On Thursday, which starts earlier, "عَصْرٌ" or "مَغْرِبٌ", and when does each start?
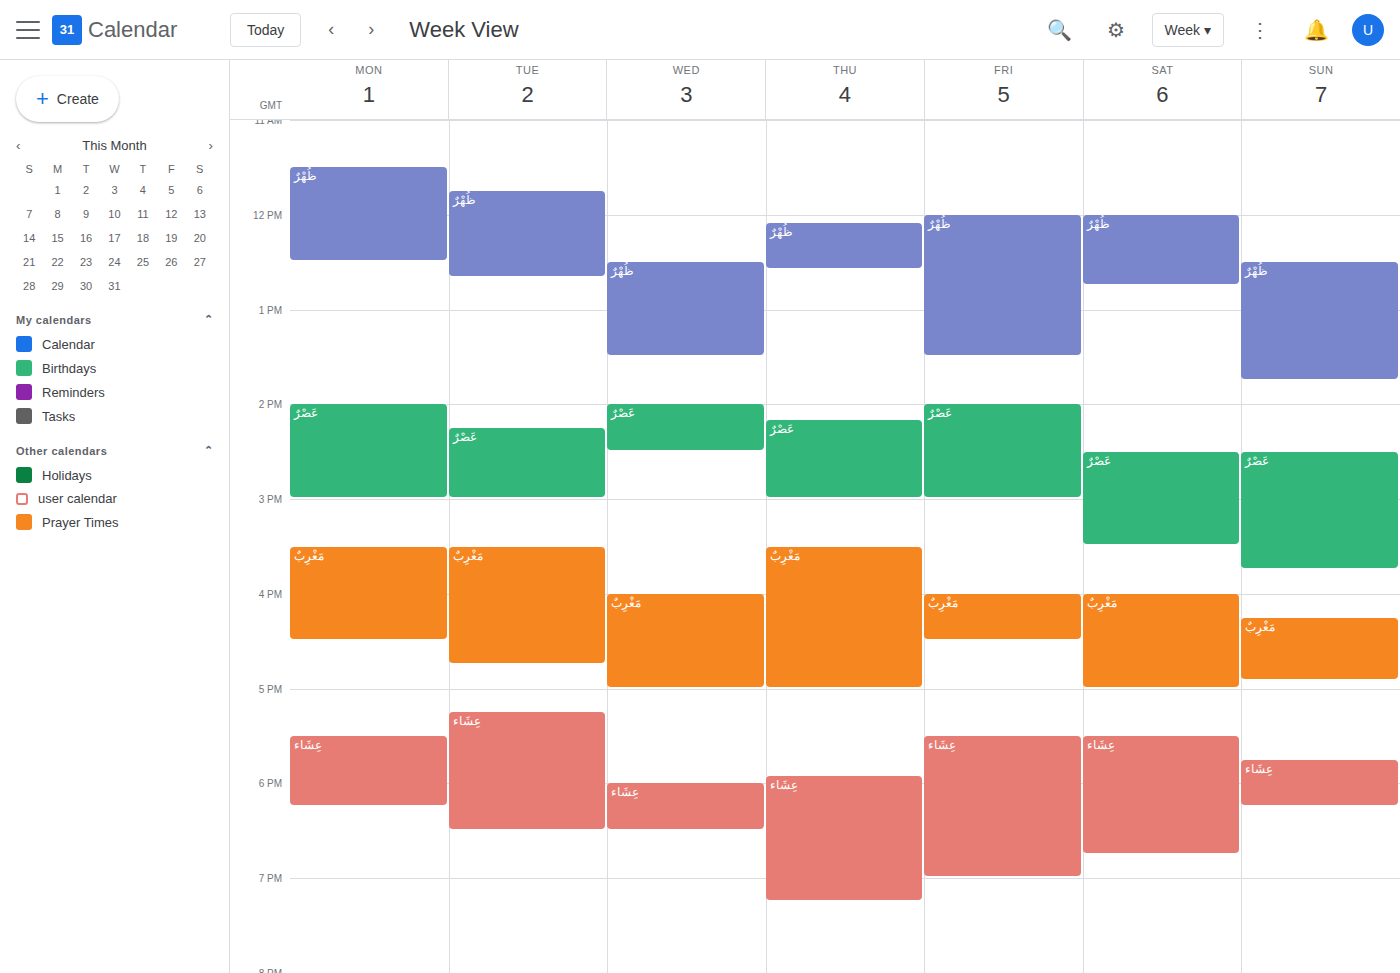
"عَصْرٌ" 2:10 PM; "مَغْرِبٌ" 3:30 PM.